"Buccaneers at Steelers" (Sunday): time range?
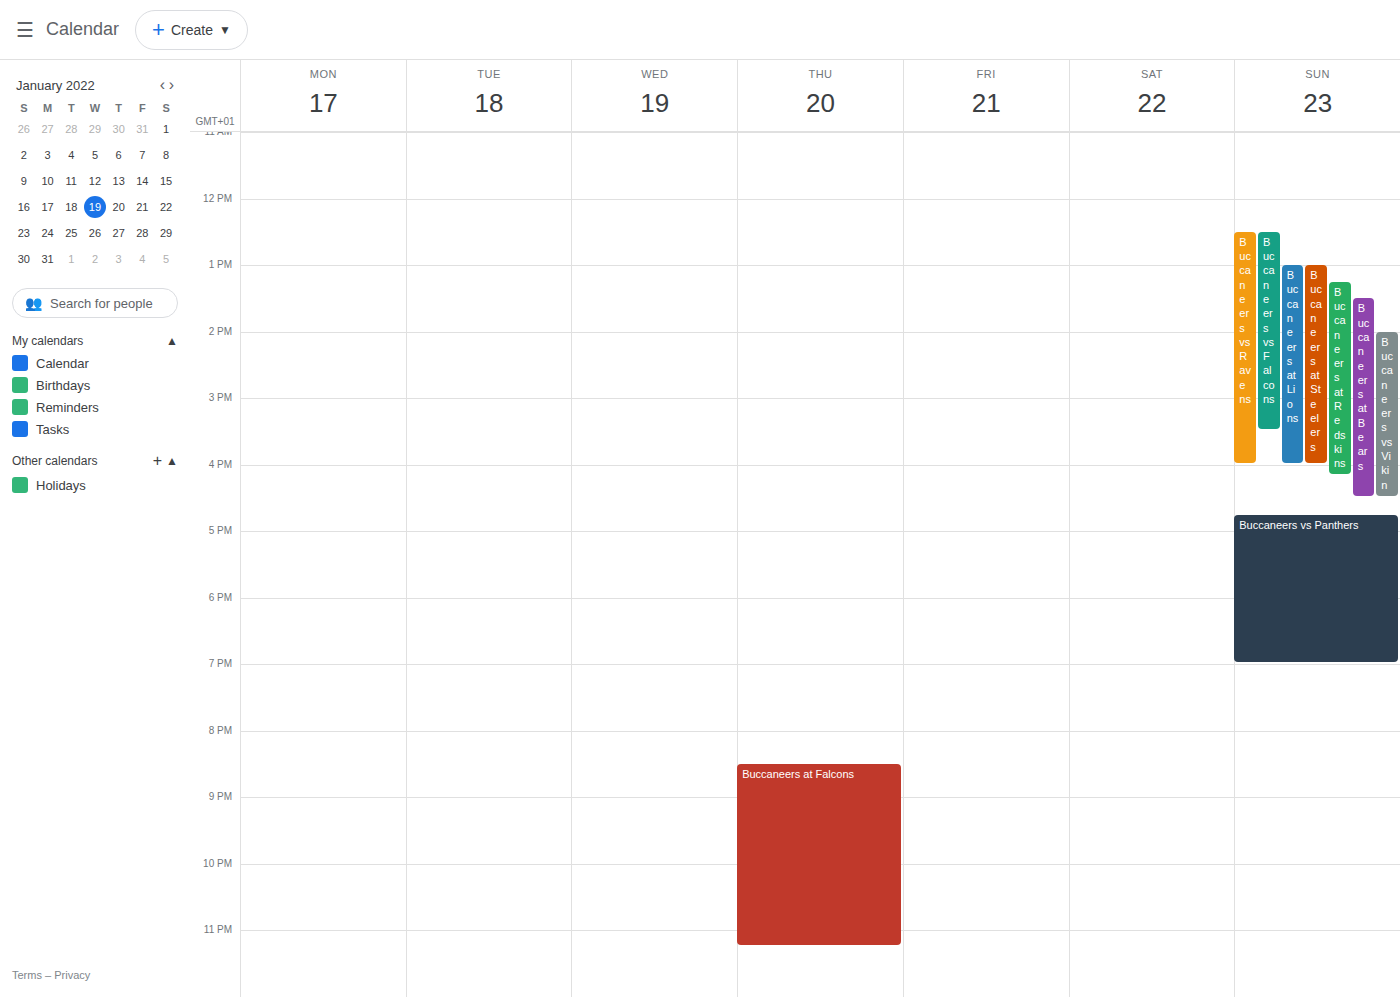
1:00 PM to 4:00 PM